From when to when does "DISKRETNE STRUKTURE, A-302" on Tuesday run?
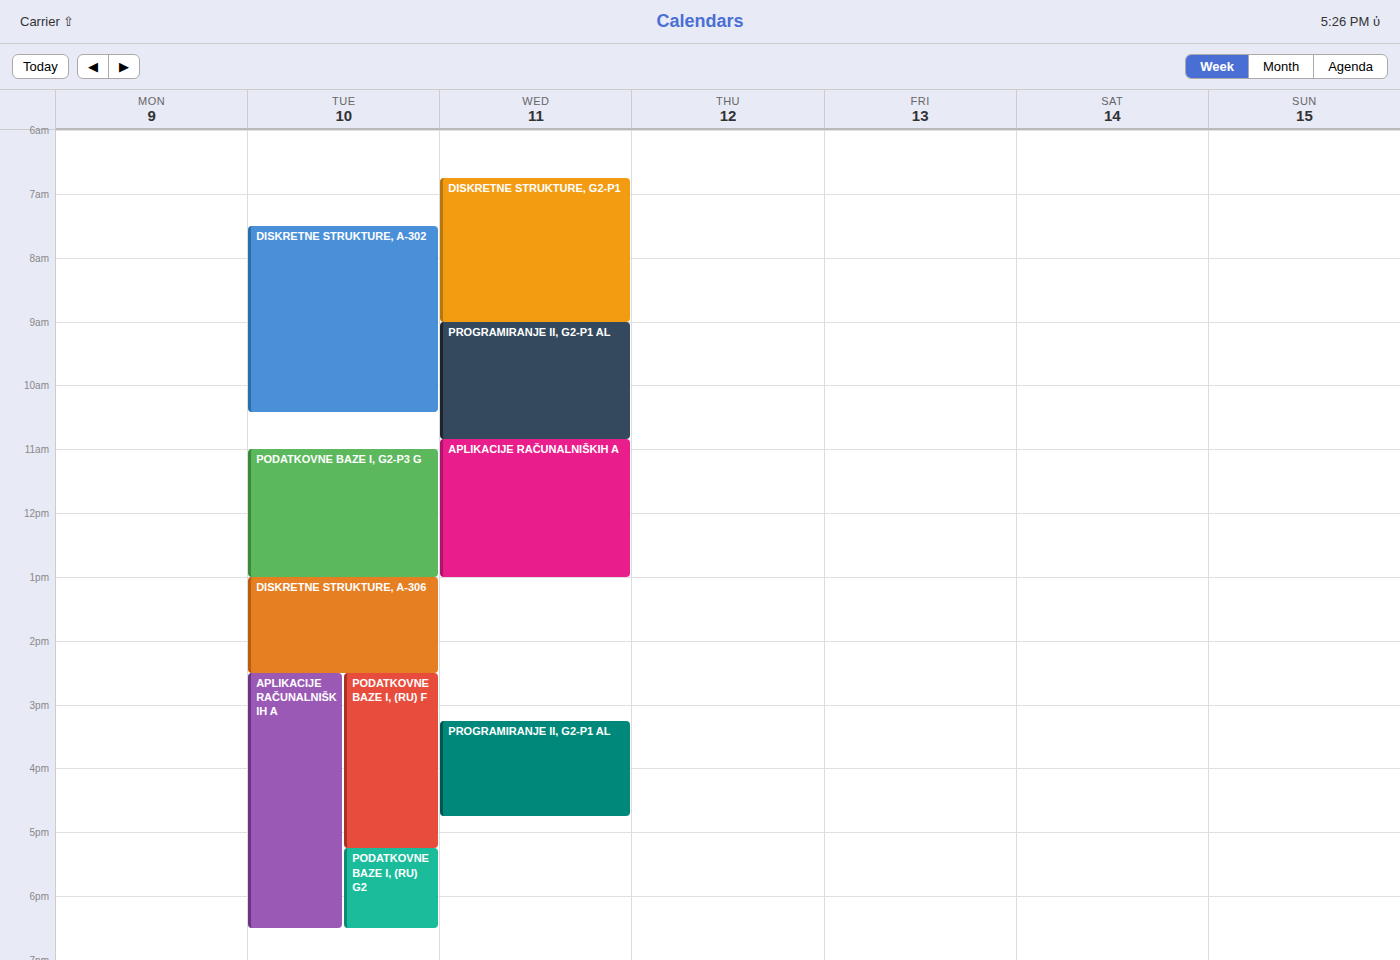
7:30 AM to 10:25 AM